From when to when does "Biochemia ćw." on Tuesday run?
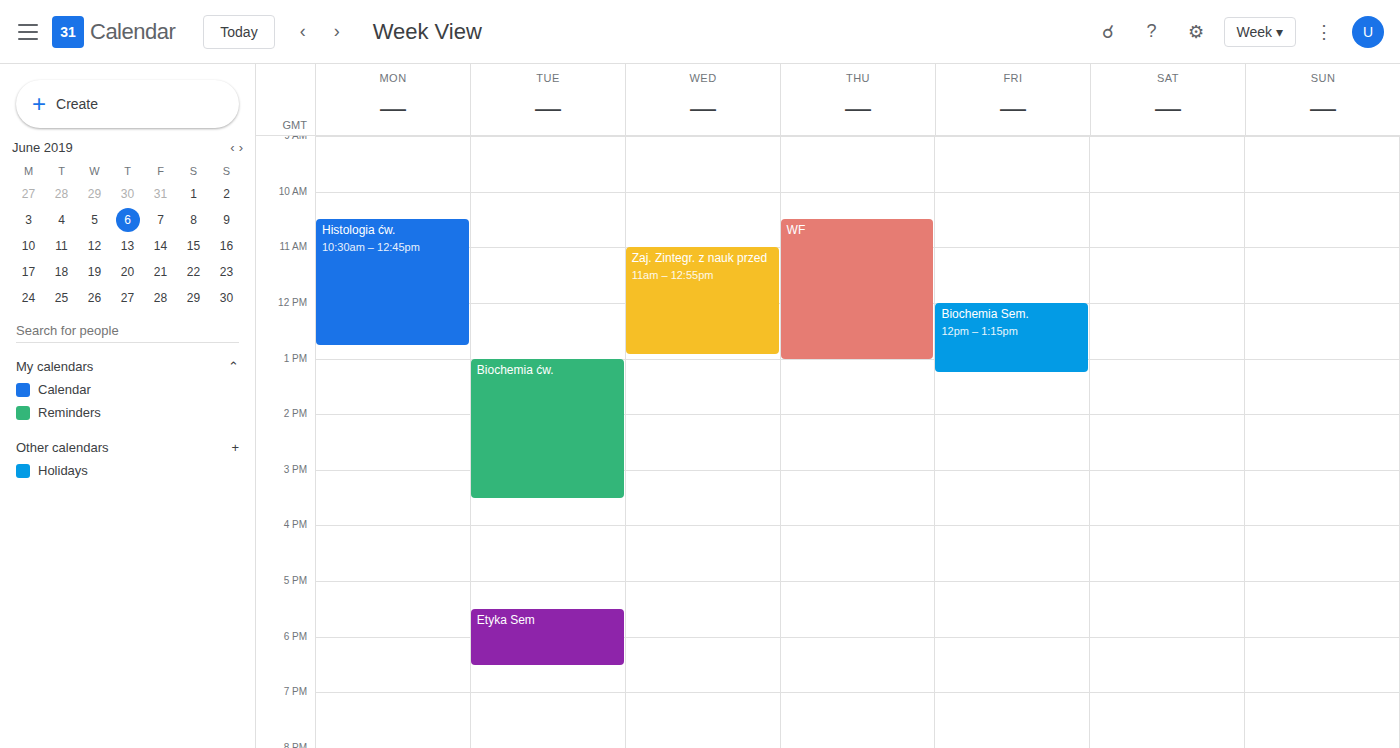
1:00 PM to 3:30 PM